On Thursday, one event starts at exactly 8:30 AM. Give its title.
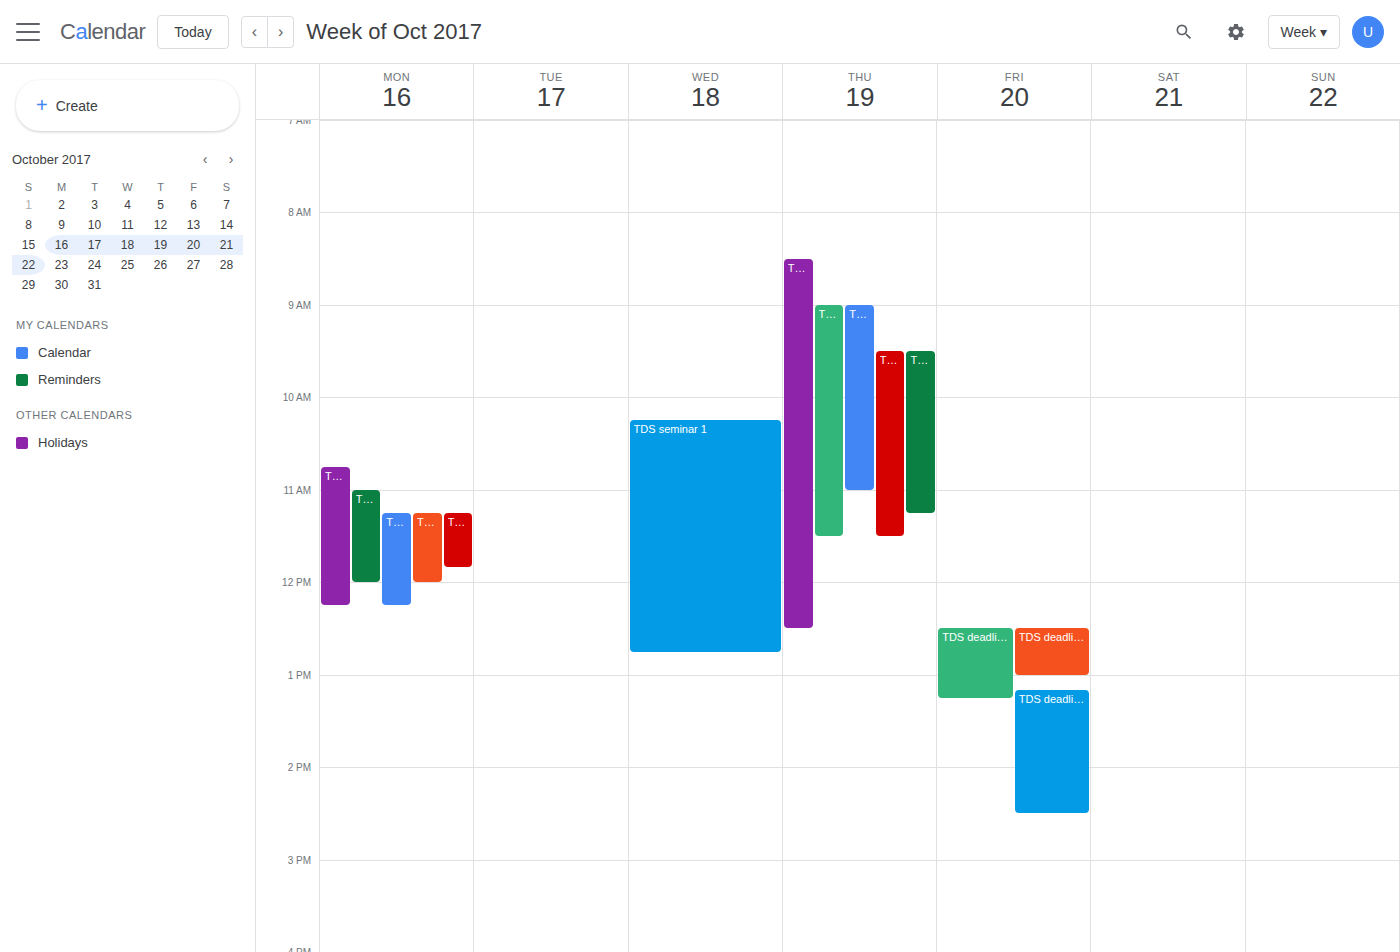
"TDS Practical 4: getting"